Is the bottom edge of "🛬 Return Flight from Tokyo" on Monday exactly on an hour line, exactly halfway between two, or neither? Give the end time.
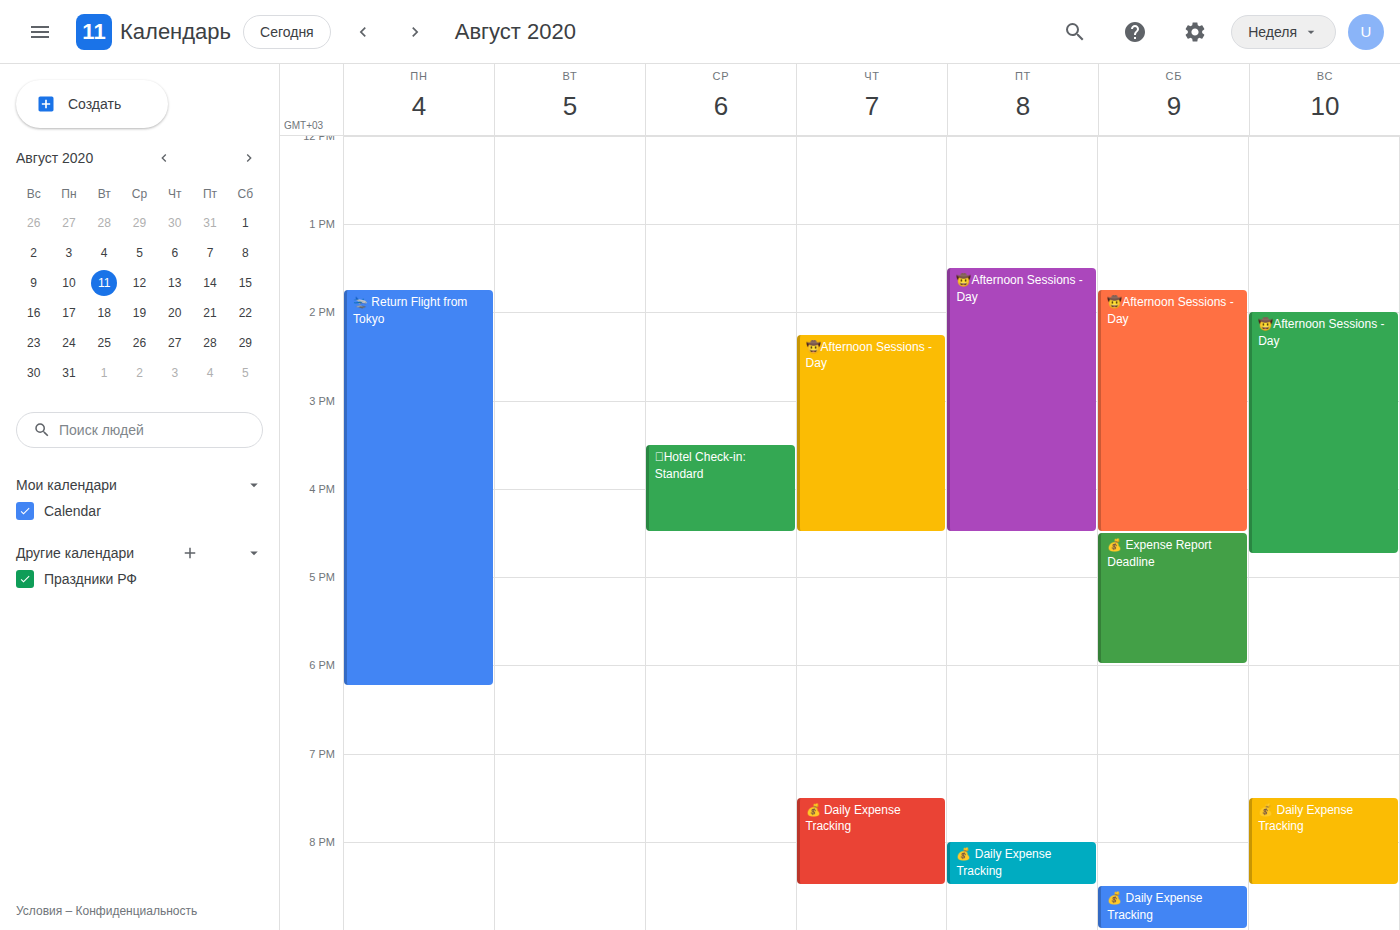
6:15 PM -- neither: a quarter of the way from the 6 PM line to the 7 PM line.